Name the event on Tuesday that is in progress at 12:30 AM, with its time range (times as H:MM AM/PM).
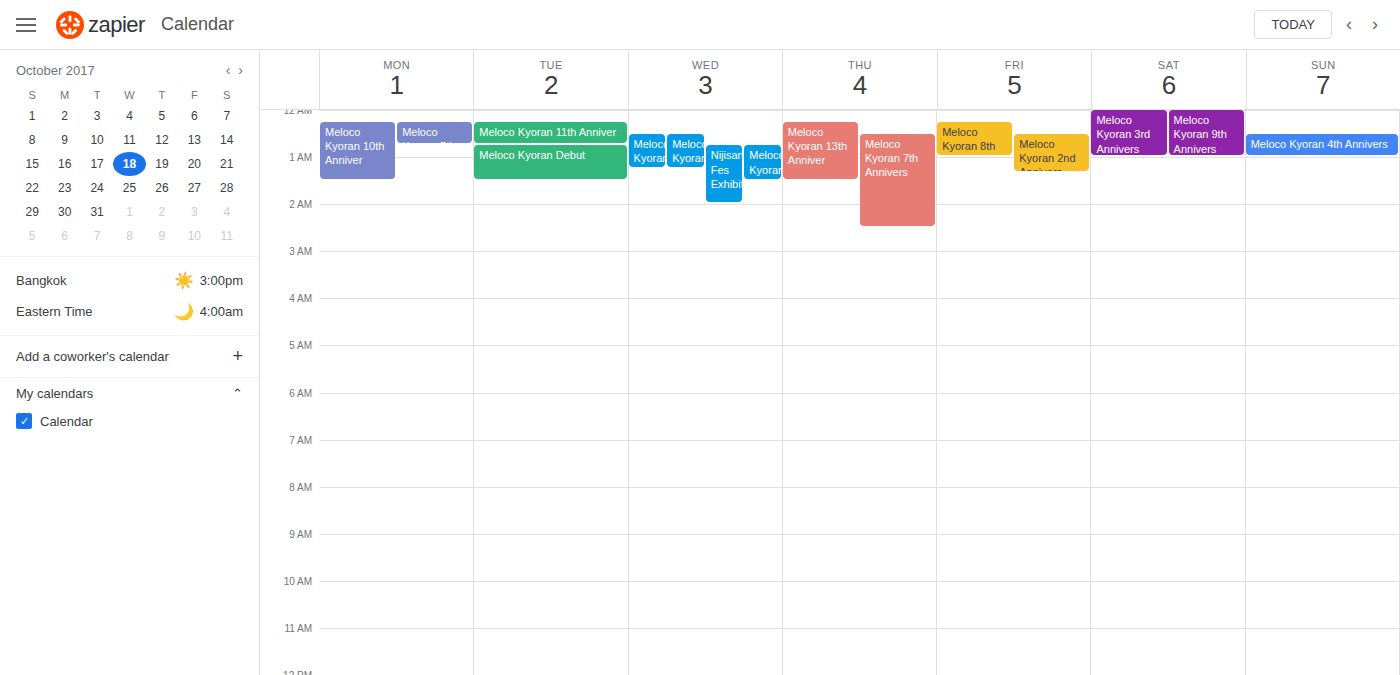
"Meloco Kyoran 11th Anniver", 12:15 AM to 12:45 AM